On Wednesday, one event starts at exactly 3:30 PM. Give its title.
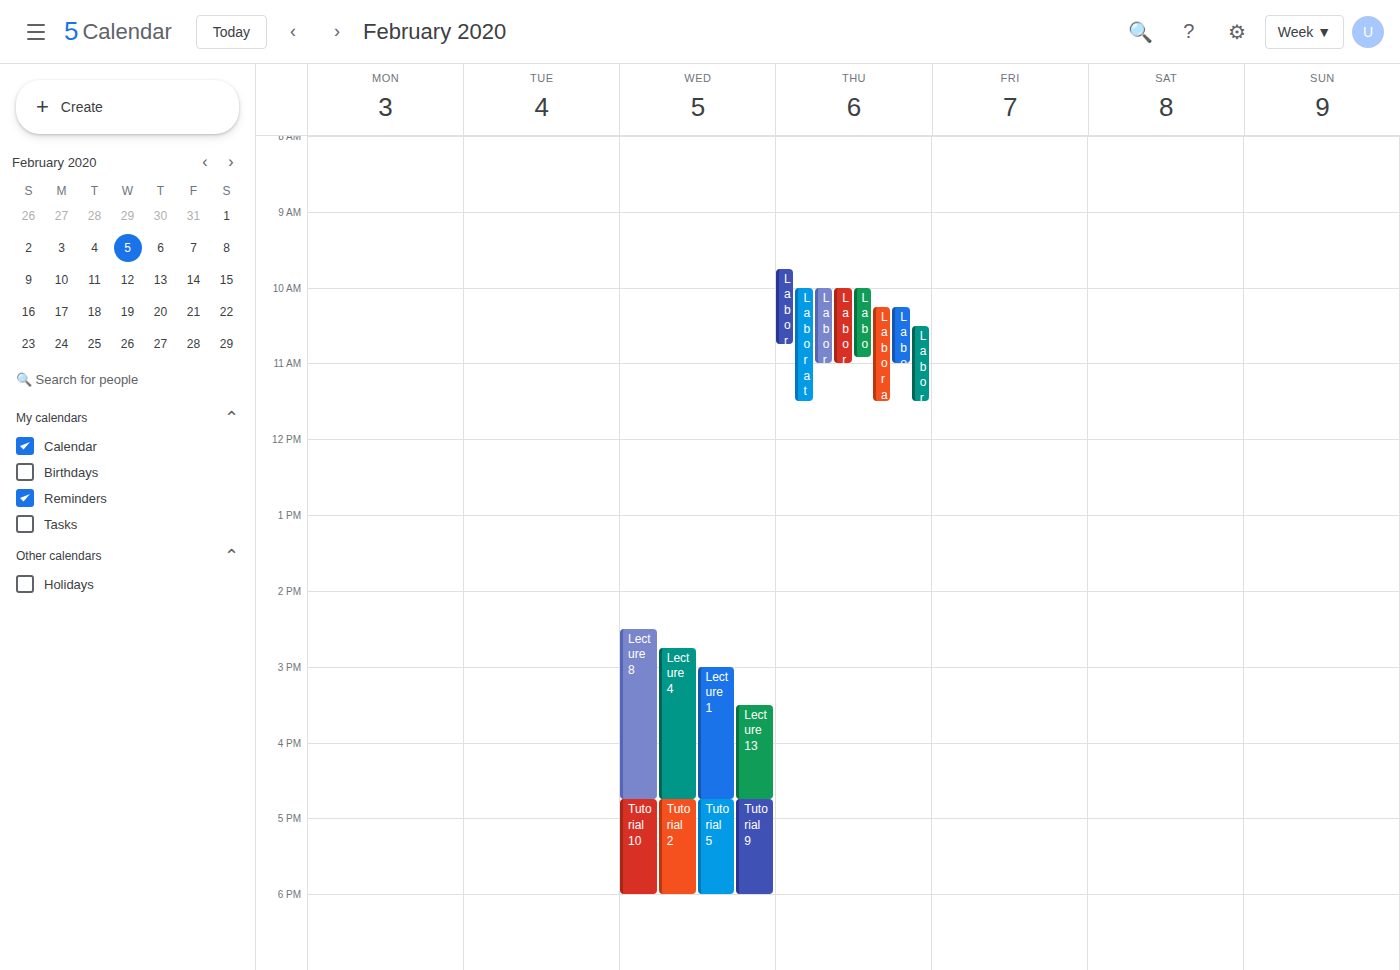
"Lecture 13"